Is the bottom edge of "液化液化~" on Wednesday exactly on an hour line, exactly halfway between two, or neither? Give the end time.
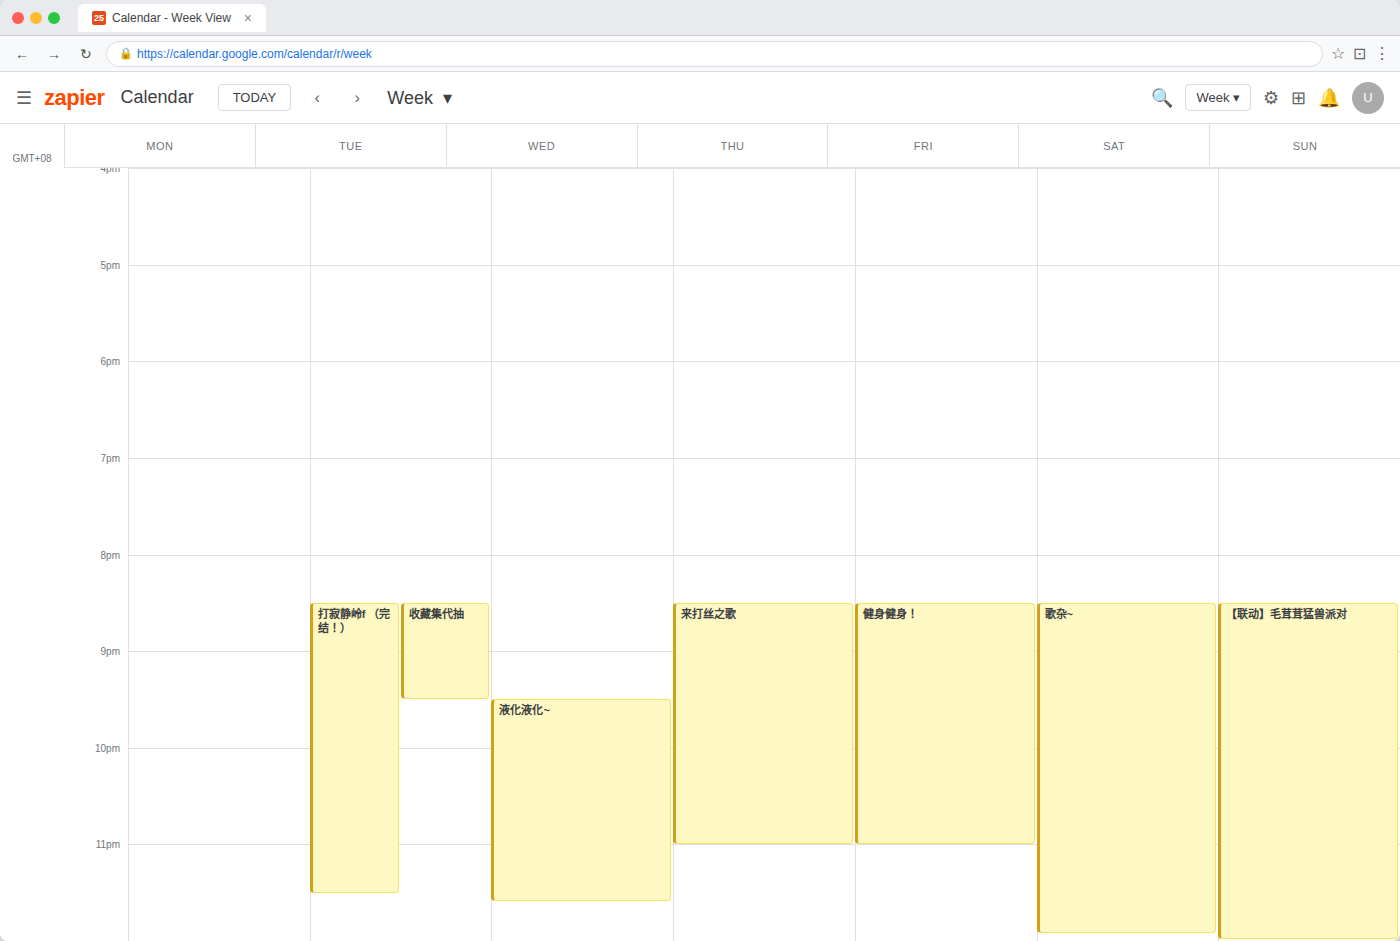
11:35 PM -- neither: 35 minutes below the 11 PM line and 25 minutes above the 12 AM line.